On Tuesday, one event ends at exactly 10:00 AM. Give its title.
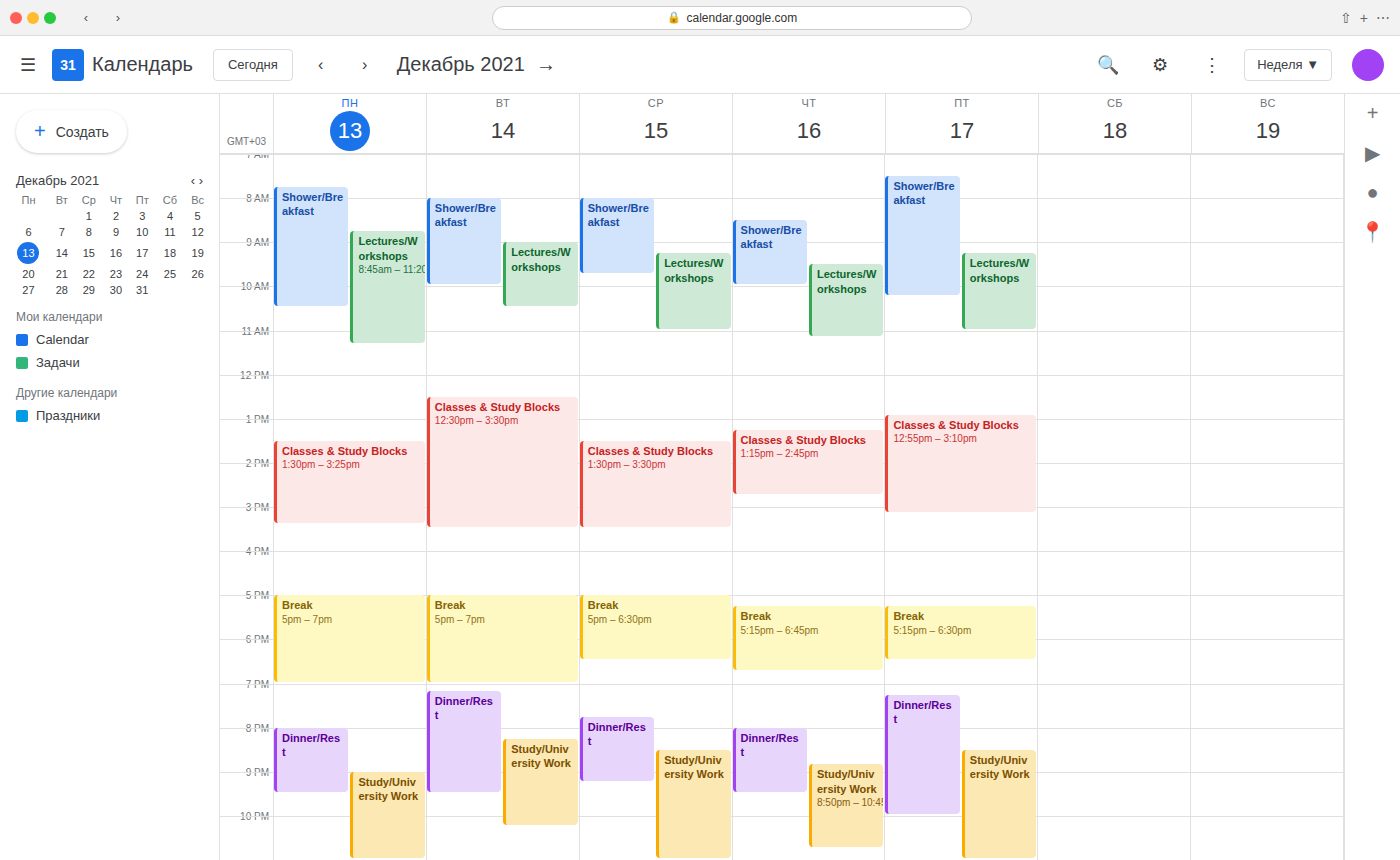
"Shower/Breakfast"